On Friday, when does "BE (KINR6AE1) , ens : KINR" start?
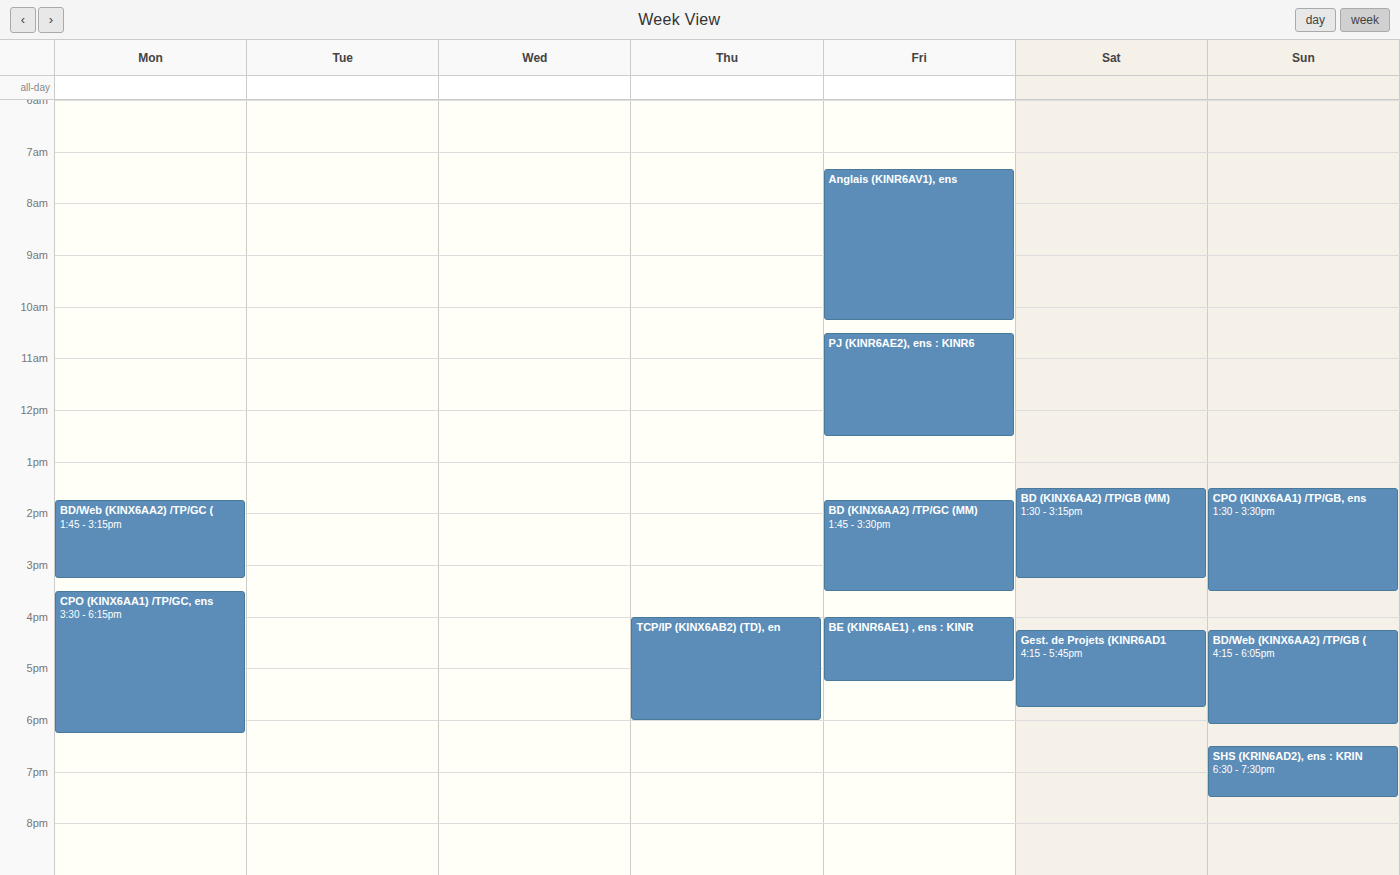
4:00 PM